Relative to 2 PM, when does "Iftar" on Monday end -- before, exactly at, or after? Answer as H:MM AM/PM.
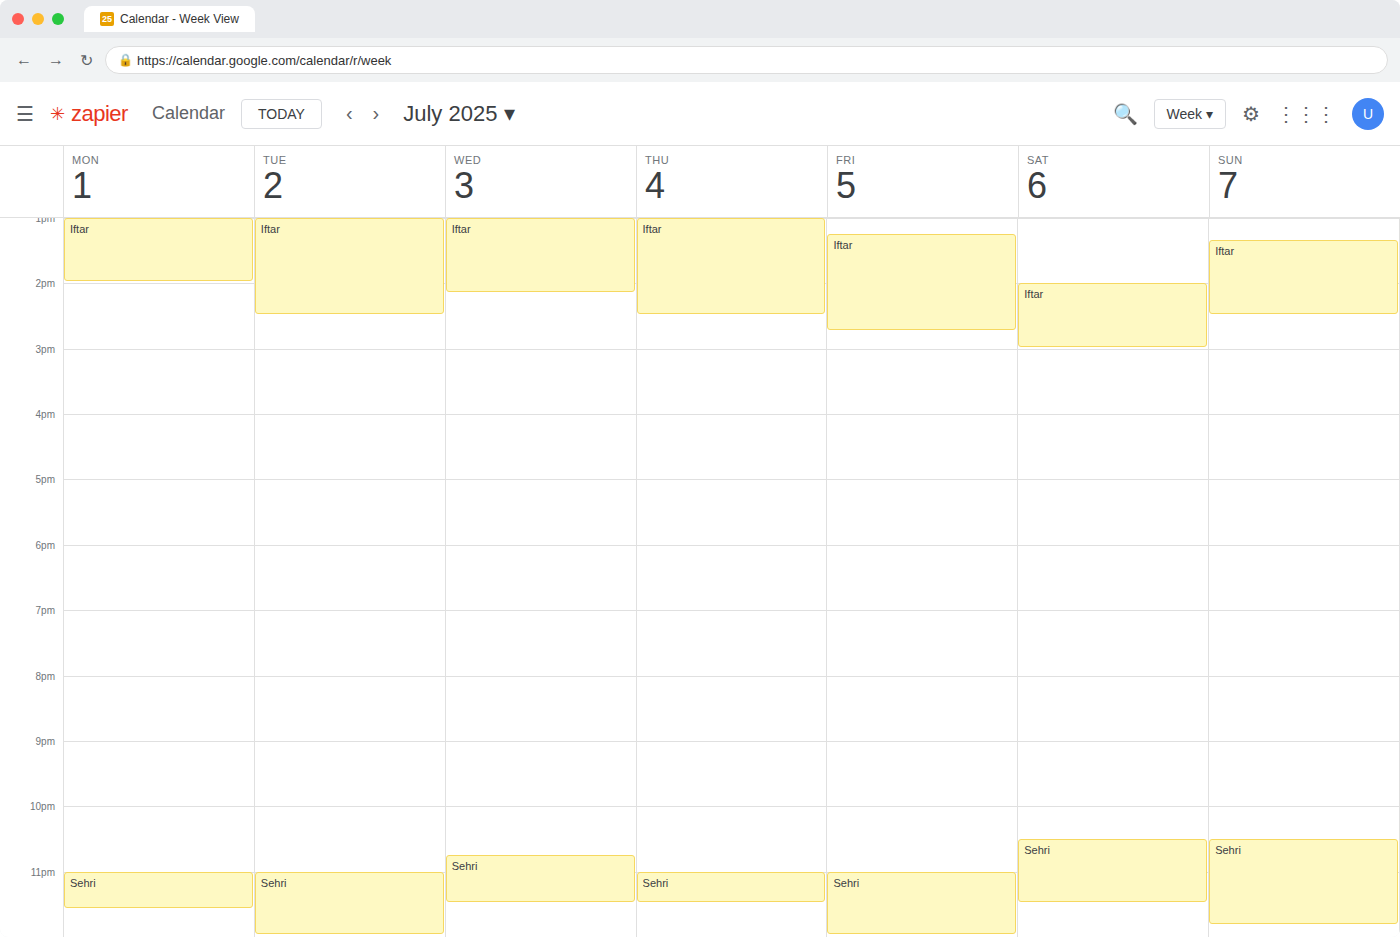
2:00 PM -- exactly at 2 PM, on the 2 PM line.